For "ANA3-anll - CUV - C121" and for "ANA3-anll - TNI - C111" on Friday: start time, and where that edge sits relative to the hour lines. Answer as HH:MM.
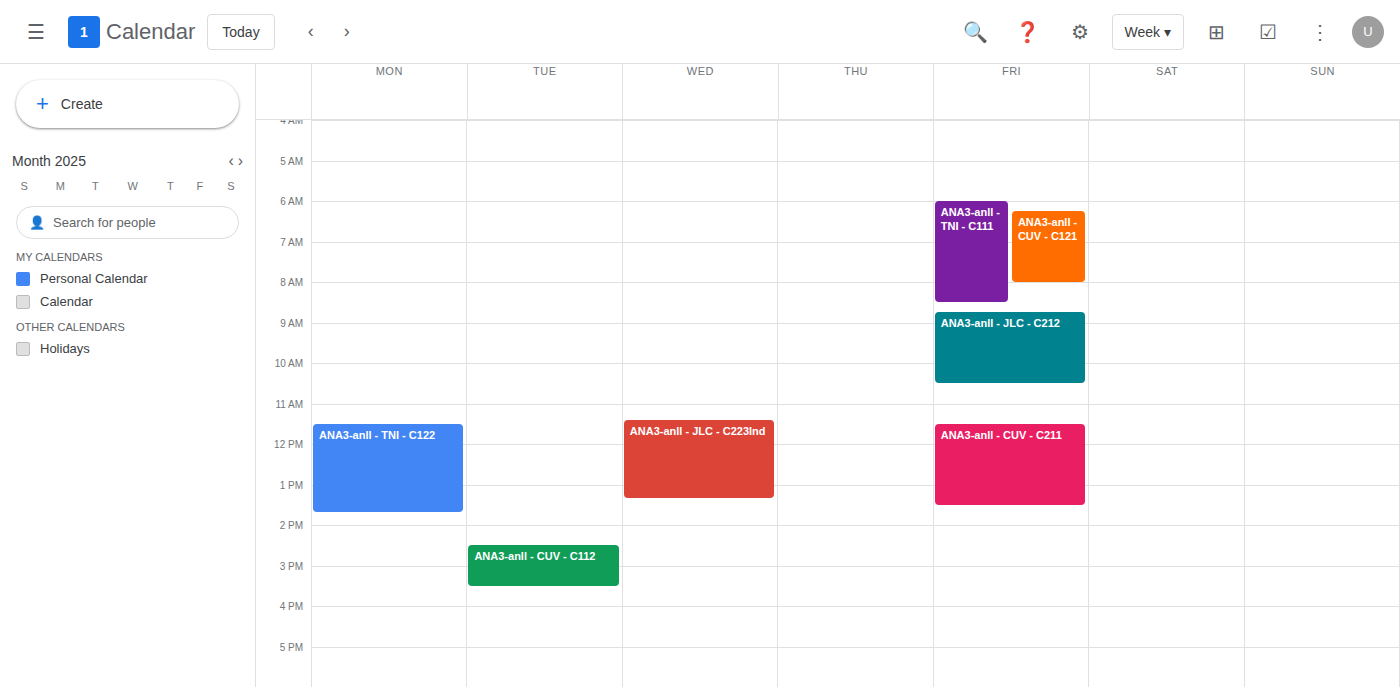
"ANA3-anll - CUV - C121": 06:15, neither: a quarter of the way from the 06:00 line to the 07:00 line. "ANA3-anll - TNI - C111": 06:00, exactly on the 06:00 line.